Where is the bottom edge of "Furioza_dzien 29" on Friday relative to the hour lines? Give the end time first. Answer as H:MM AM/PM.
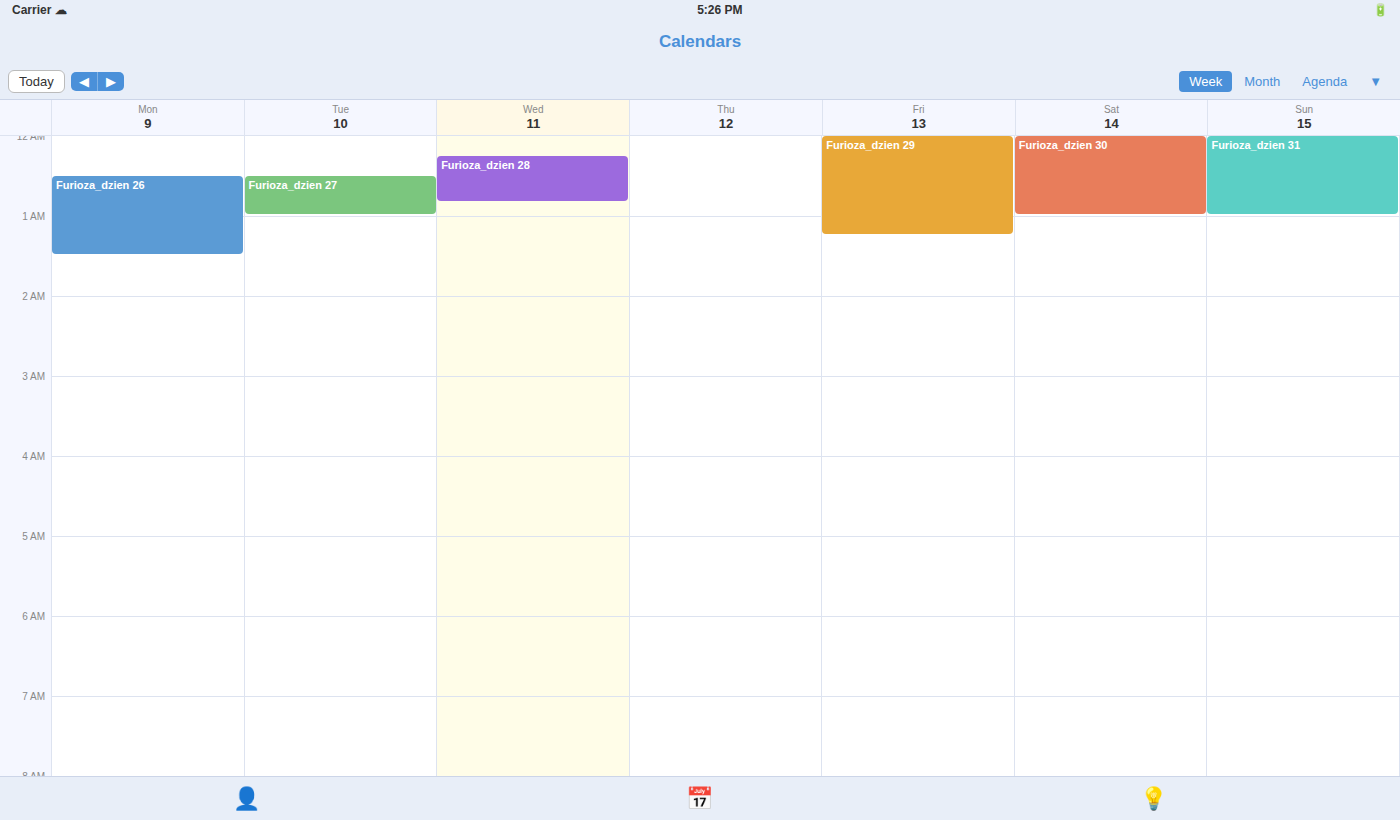
1:15 AM -- neither: a quarter of the way from the 1 AM line to the 2 AM line.